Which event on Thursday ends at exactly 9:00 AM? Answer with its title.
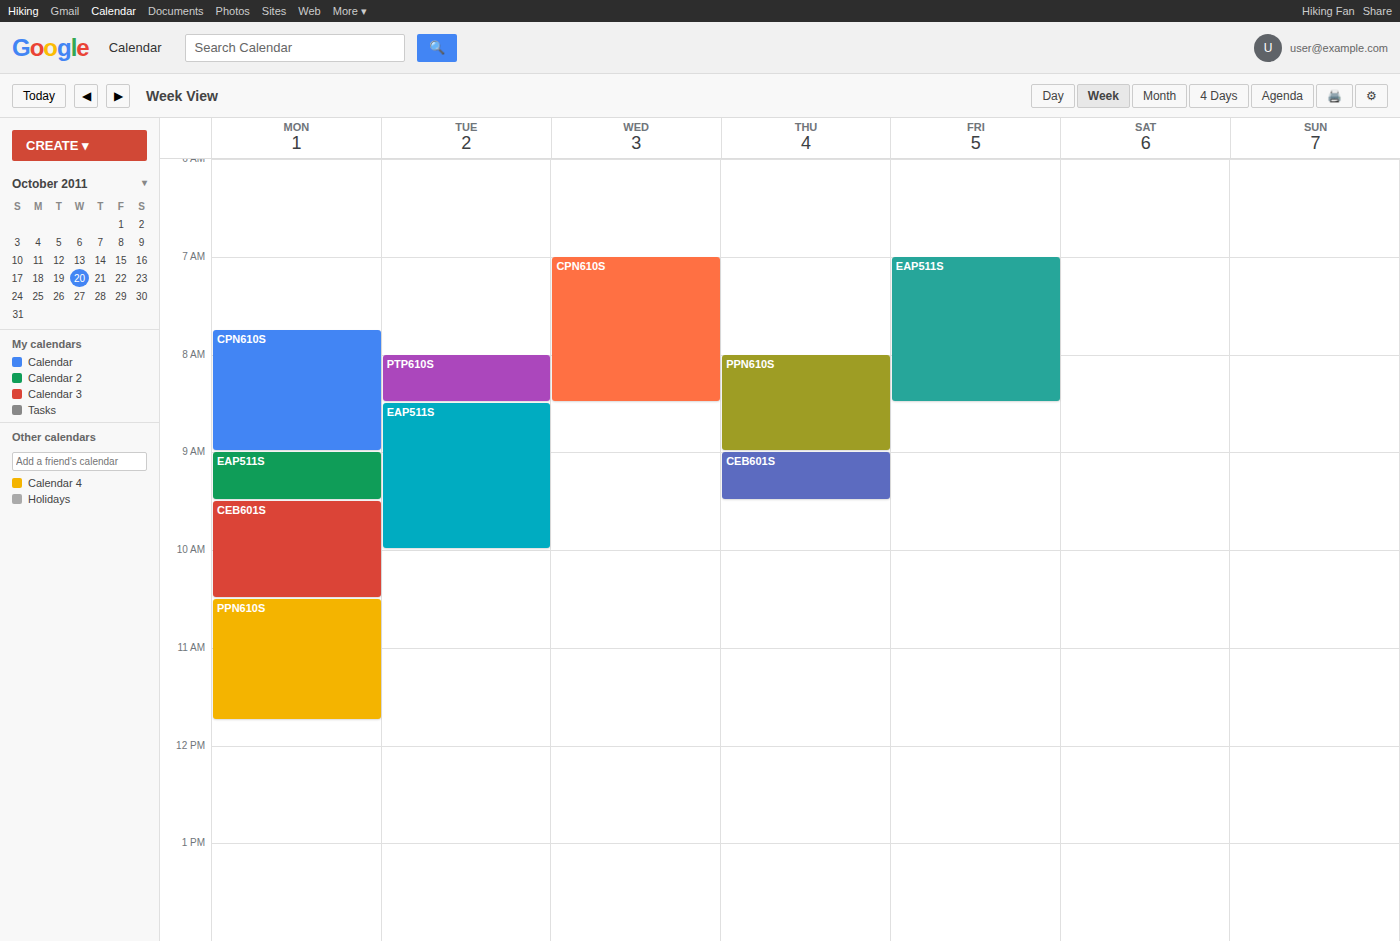
"PPN610S"